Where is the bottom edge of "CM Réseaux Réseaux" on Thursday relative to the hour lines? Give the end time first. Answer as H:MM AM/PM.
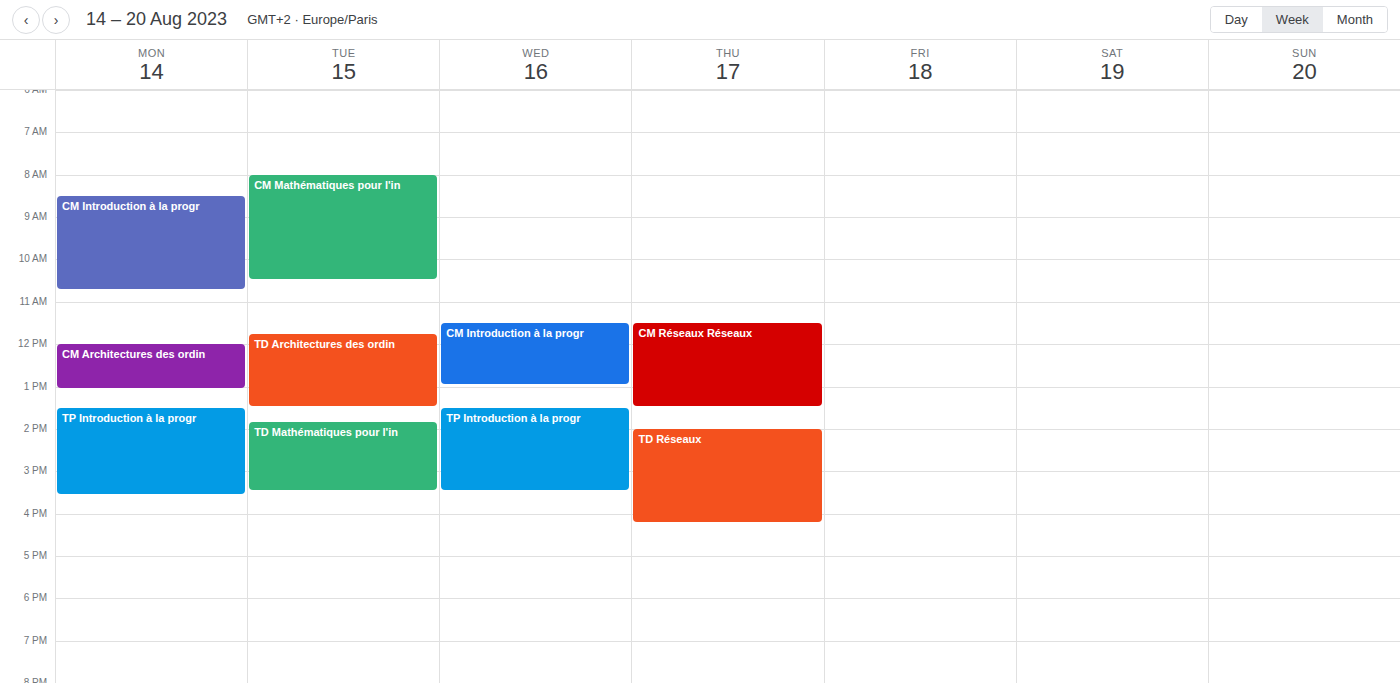
1:30 PM -- halfway between the 1 PM and 2 PM lines.